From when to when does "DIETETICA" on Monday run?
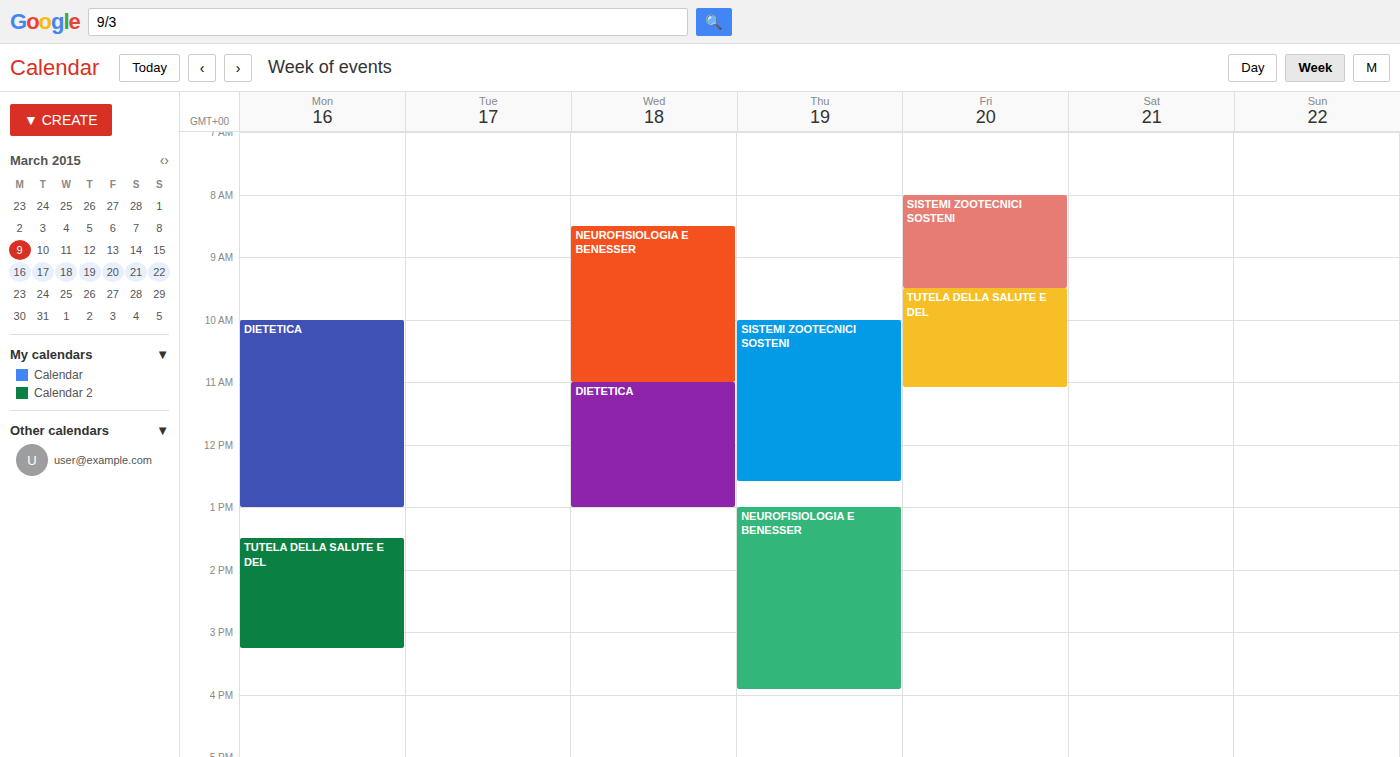
10:00 to 13:00